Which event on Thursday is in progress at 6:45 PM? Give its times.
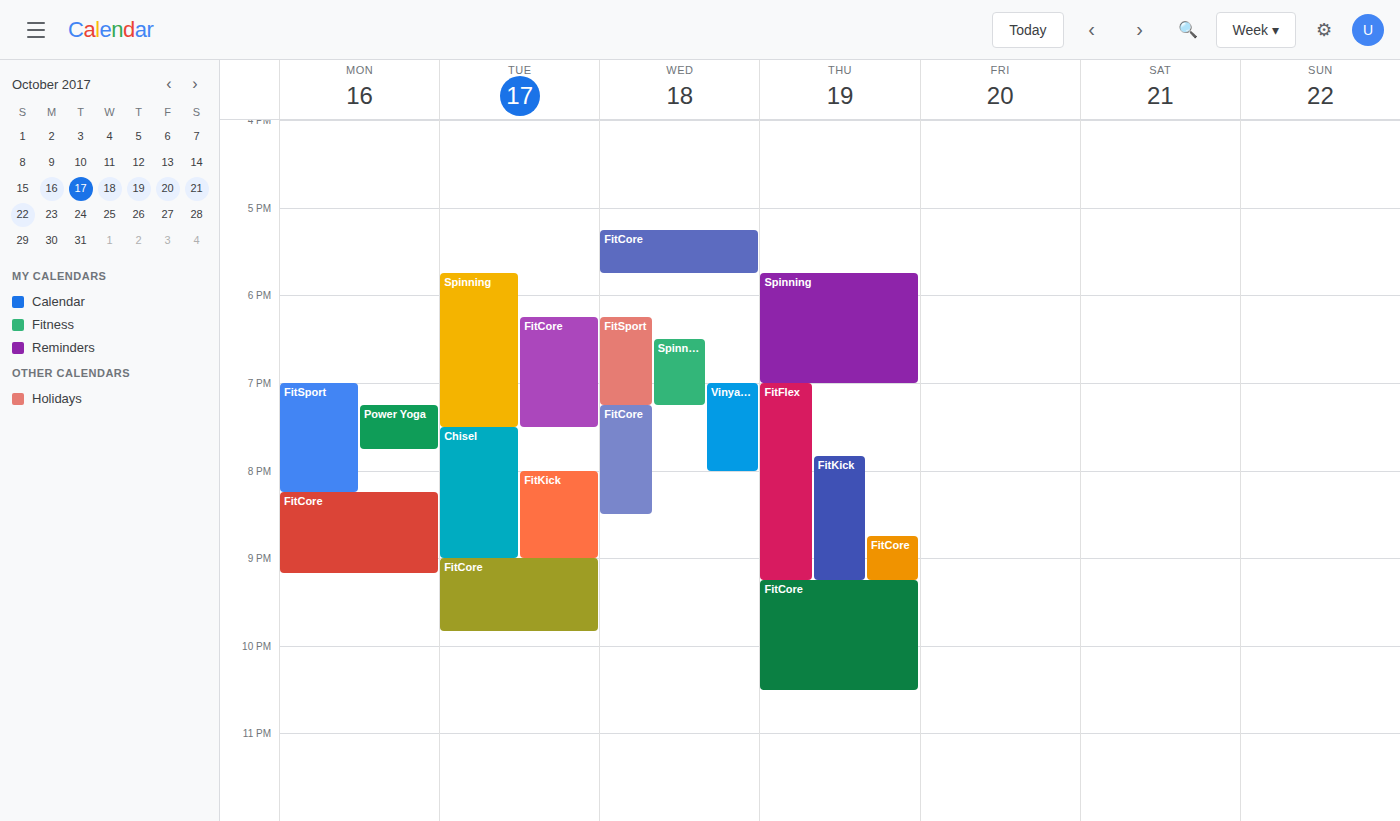
"Spinning", 5:45 PM to 7:00 PM